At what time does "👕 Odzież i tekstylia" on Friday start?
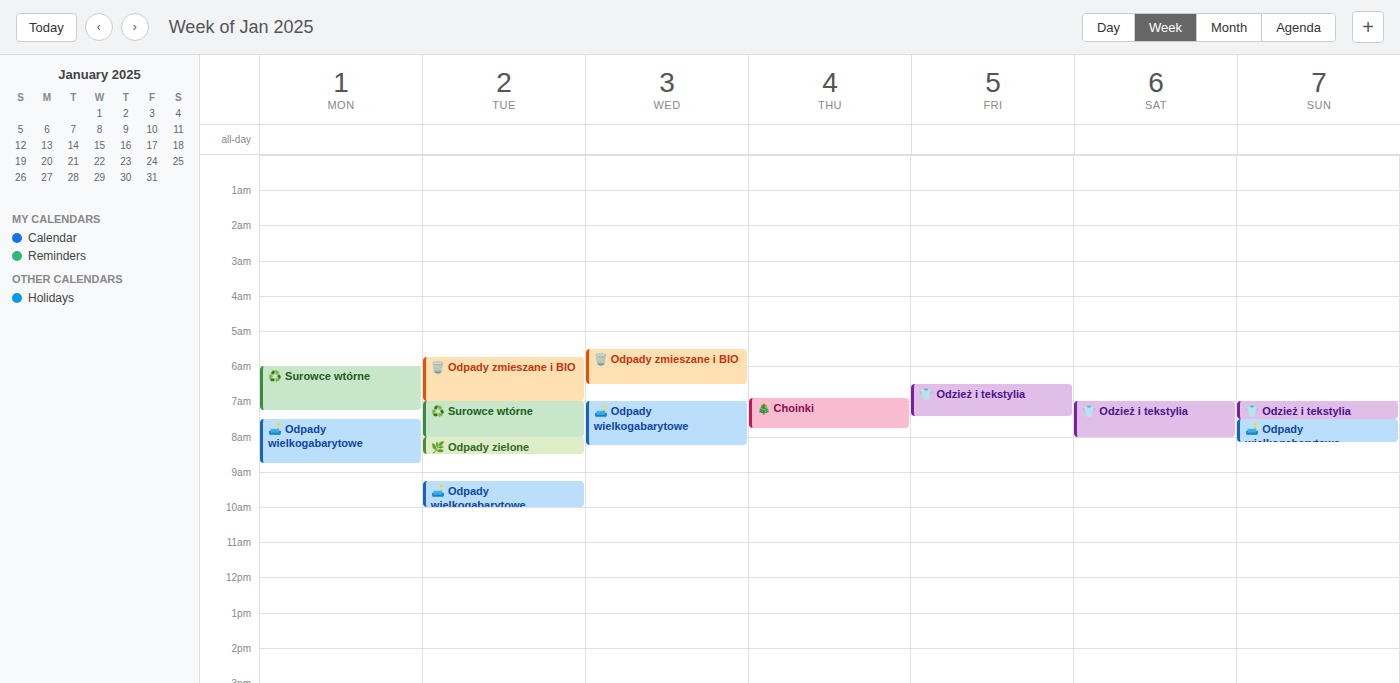
6:30 AM